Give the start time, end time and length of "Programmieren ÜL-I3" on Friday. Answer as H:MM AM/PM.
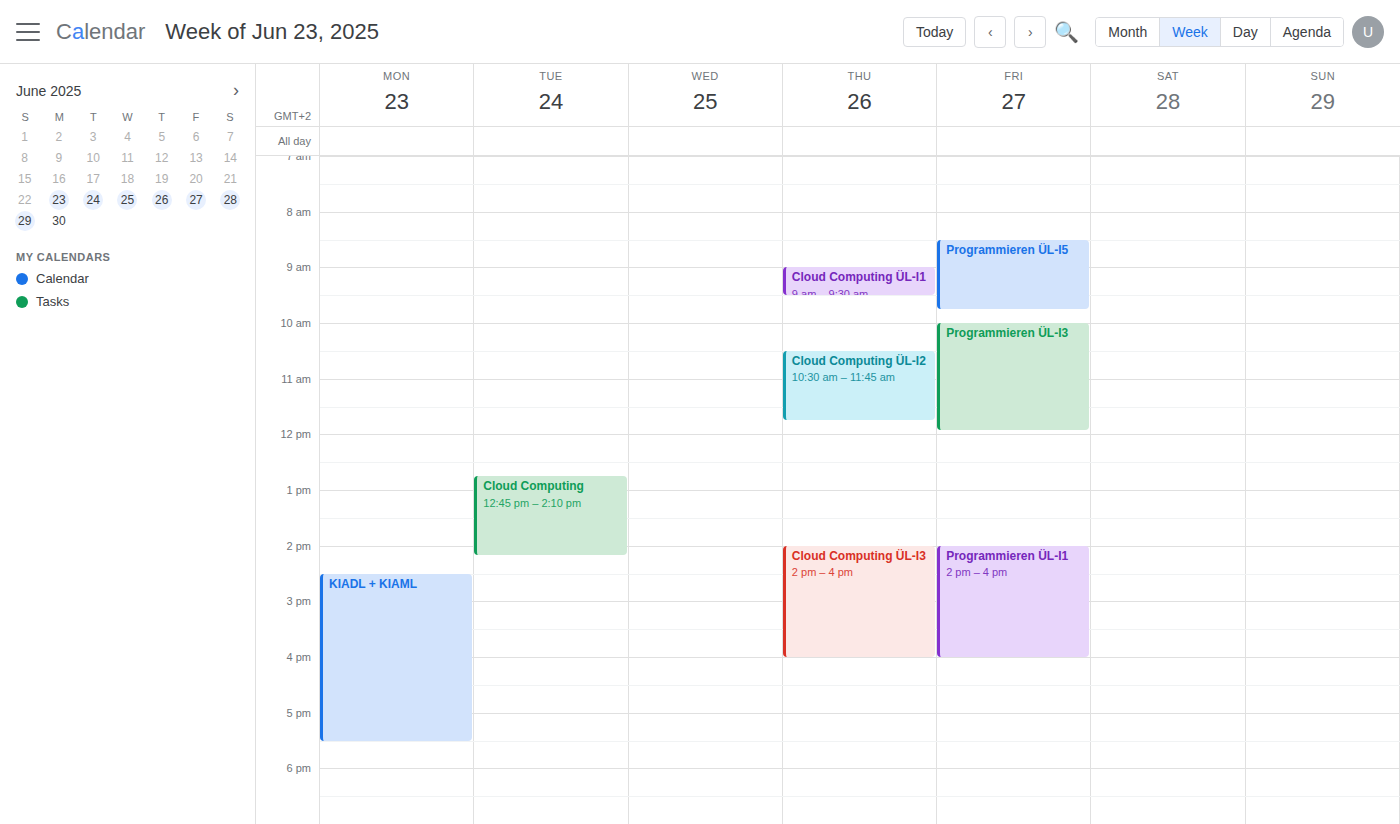
10:00 AM to 11:55 AM, 1 hour 55 minutes